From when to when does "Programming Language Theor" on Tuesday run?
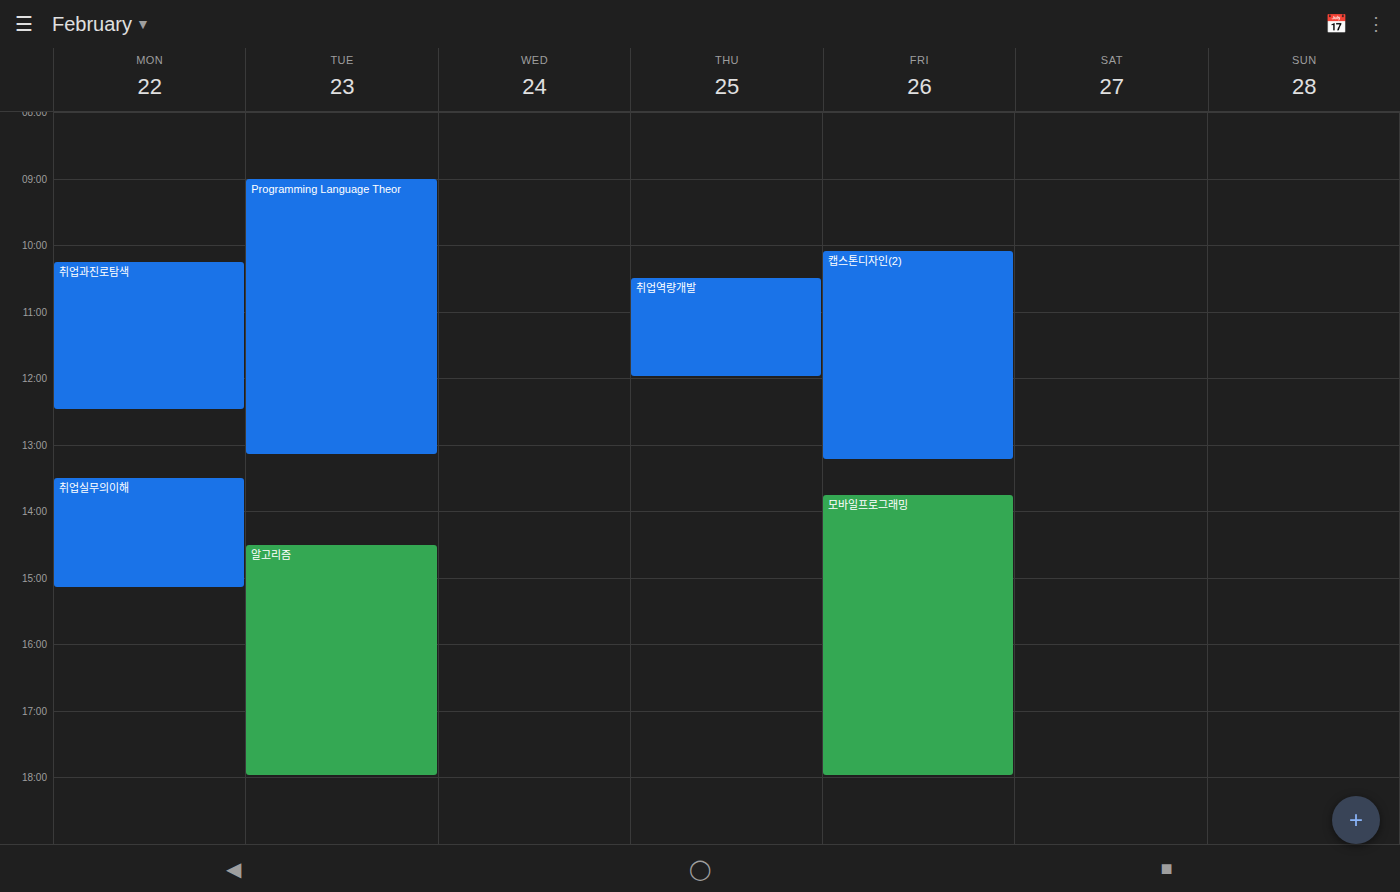
09:00 to 13:10